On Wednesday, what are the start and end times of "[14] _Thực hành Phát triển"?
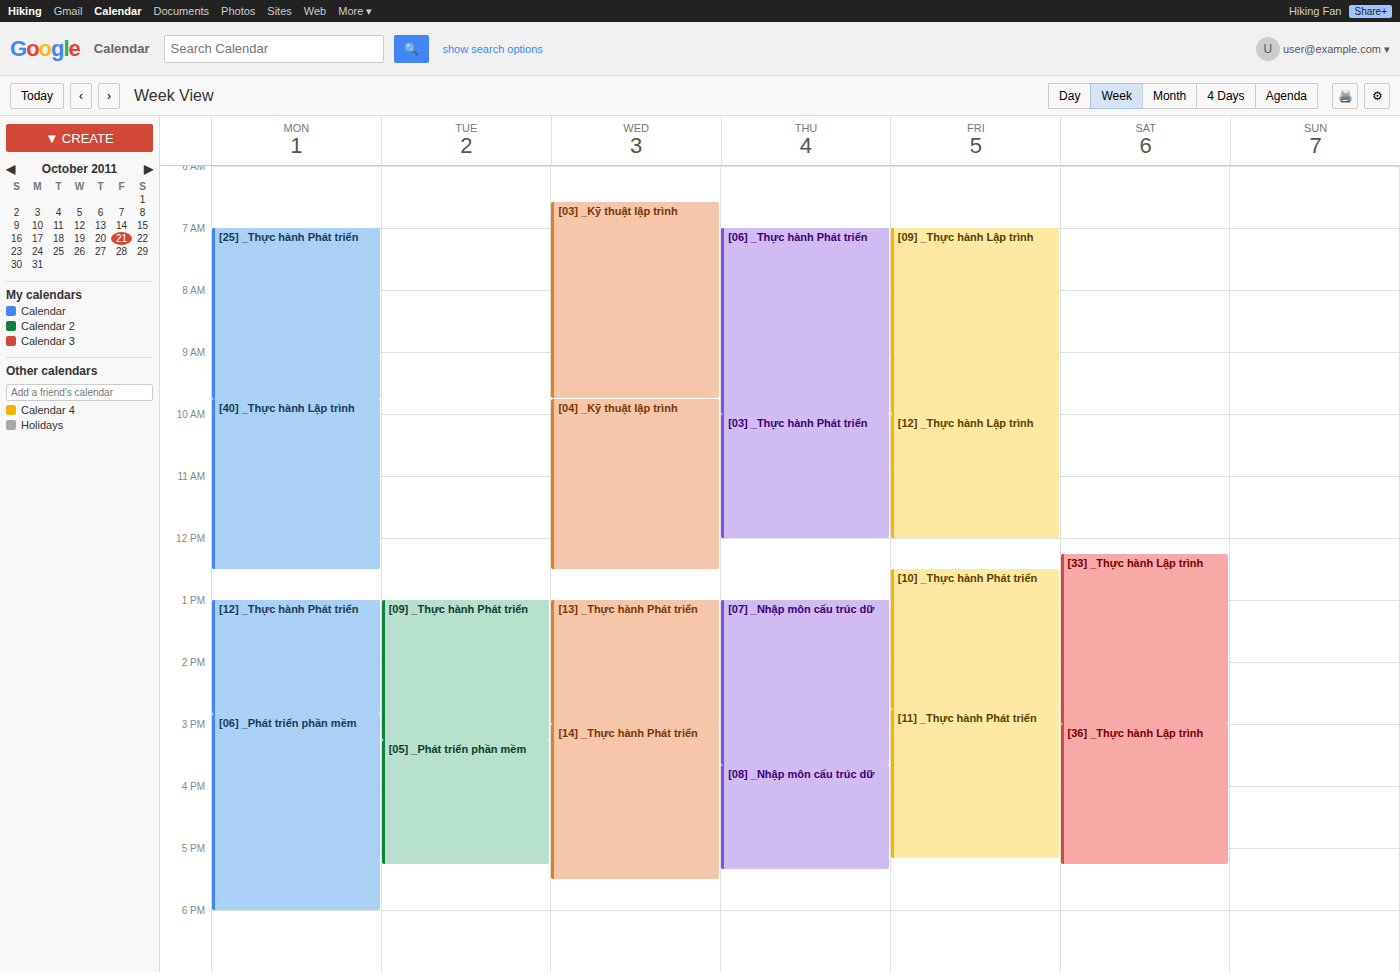
3:00 PM to 5:30 PM